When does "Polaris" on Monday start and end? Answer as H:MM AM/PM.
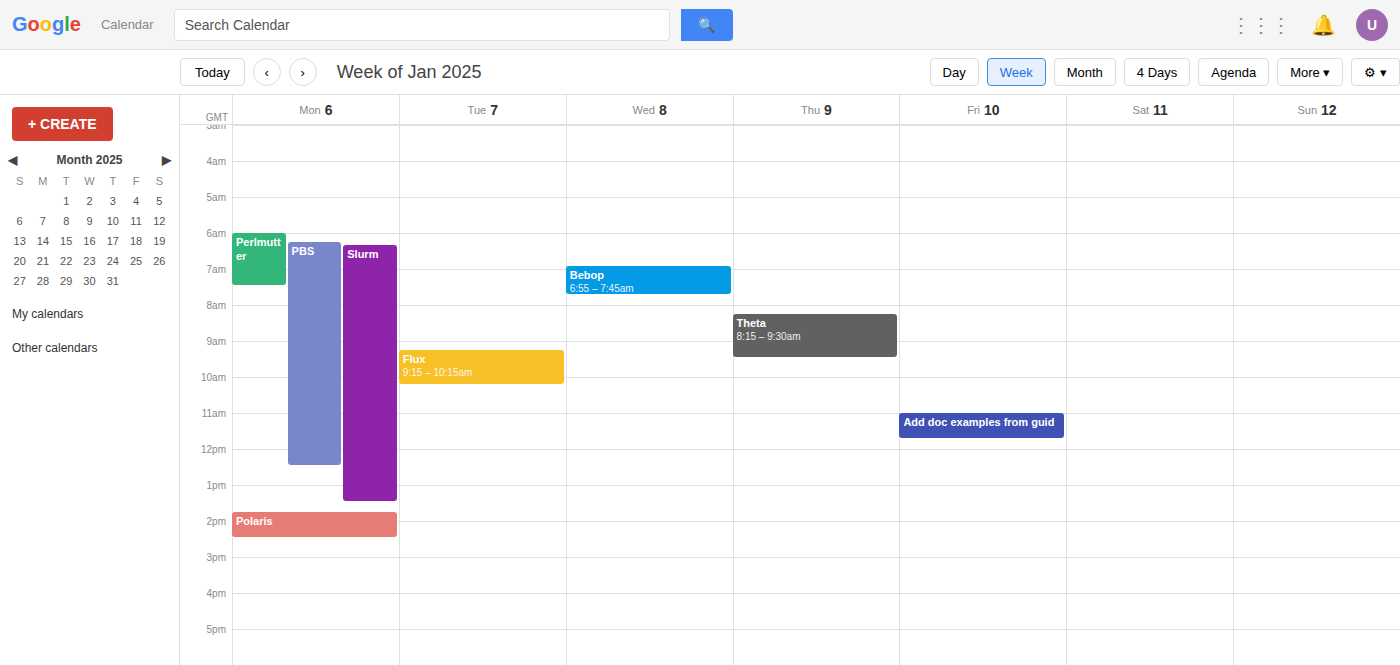
1:45 PM to 2:30 PM